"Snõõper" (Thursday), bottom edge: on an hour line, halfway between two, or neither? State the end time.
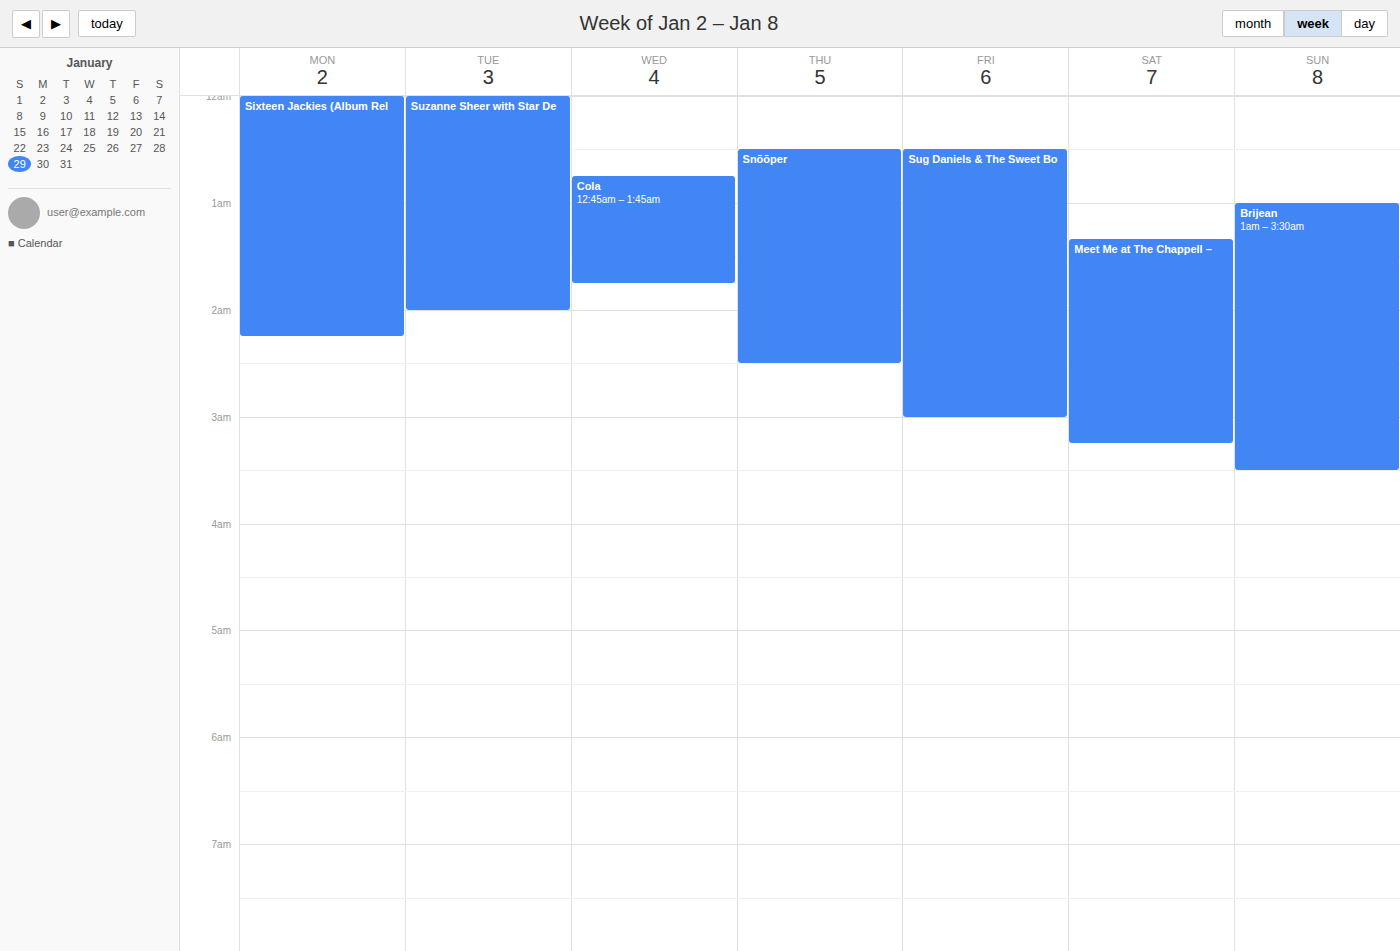
2:30 AM -- halfway between the 2 AM and 3 AM lines.